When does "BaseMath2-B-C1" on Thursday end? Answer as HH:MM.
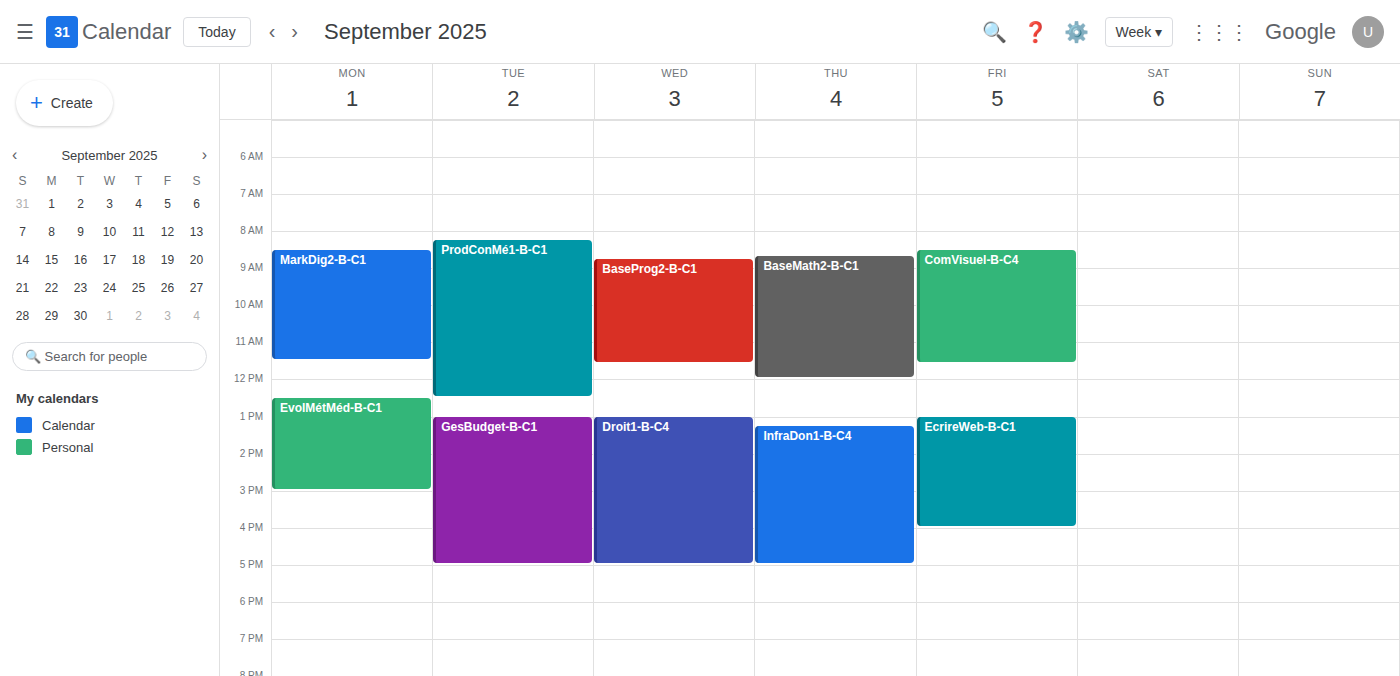
12:00